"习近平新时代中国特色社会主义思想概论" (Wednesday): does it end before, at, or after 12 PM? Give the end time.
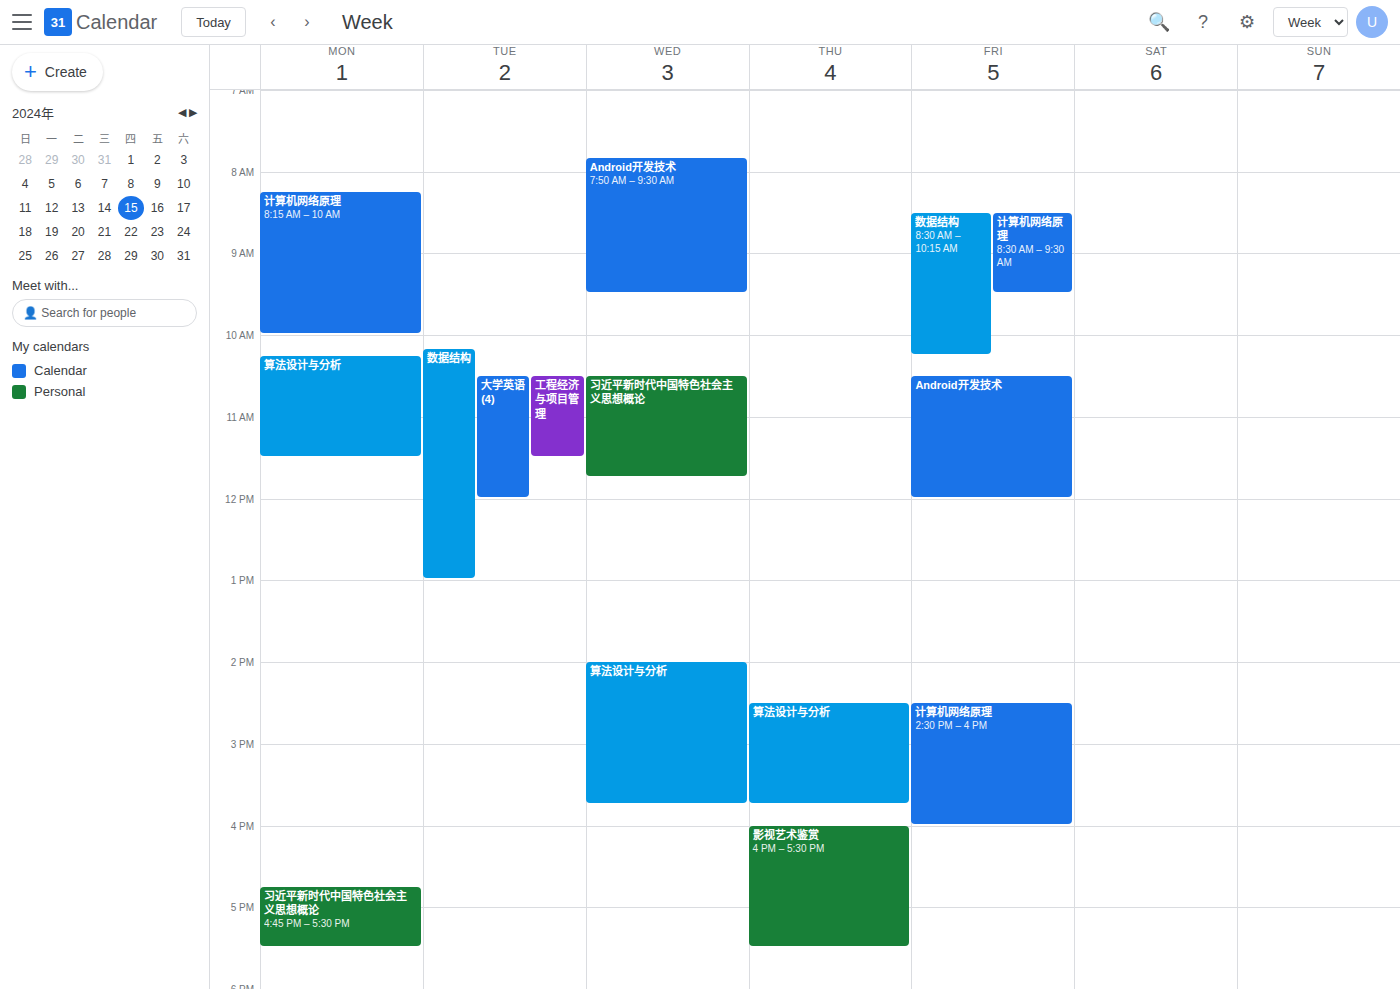
11:45 AM -- before 12 PM, 15 minutes above the 12 PM line.